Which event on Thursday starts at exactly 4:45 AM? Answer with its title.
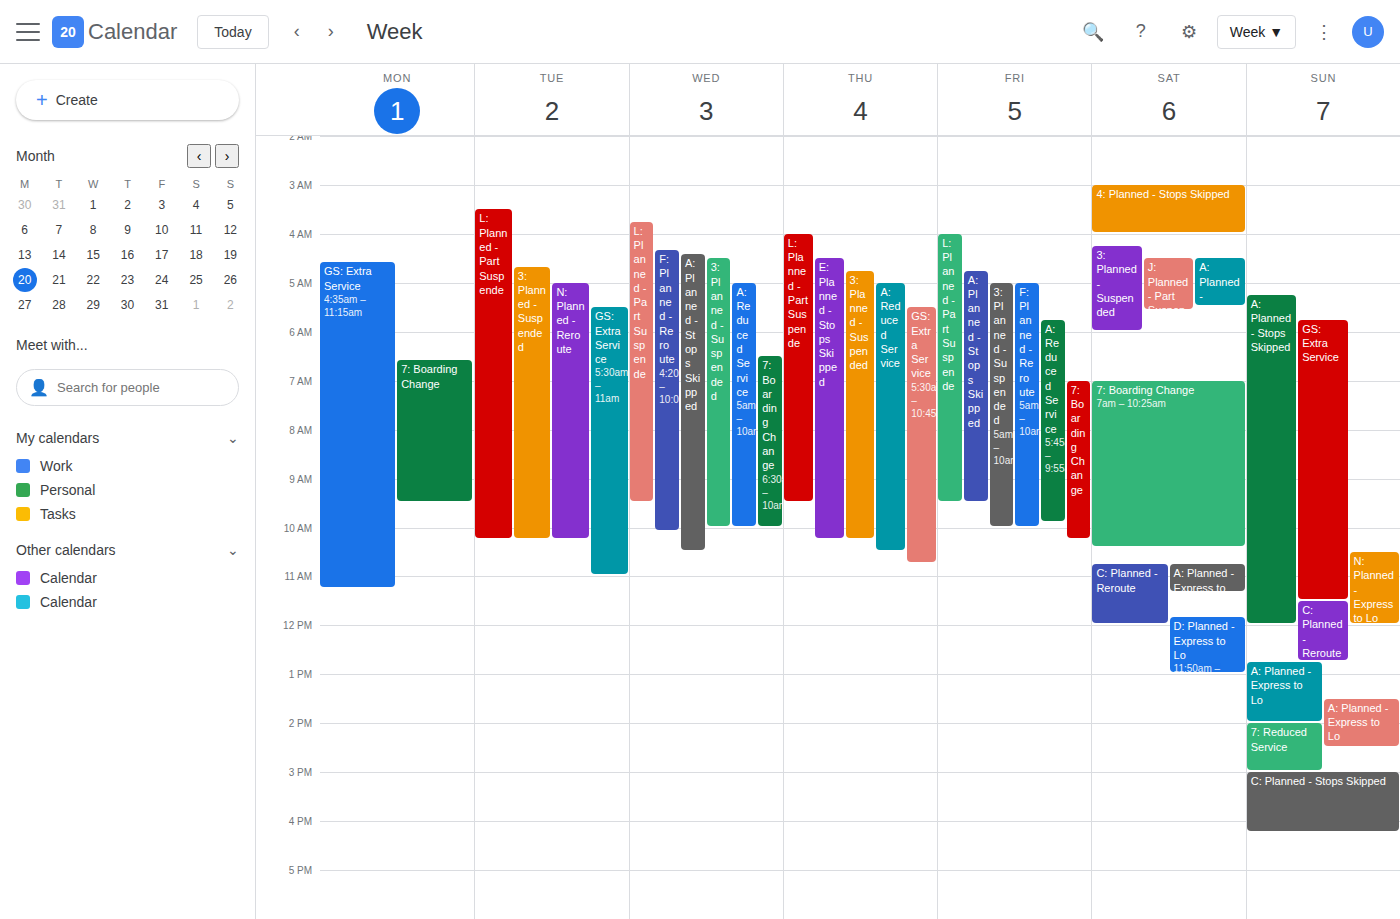
"3: Planned - Suspended"